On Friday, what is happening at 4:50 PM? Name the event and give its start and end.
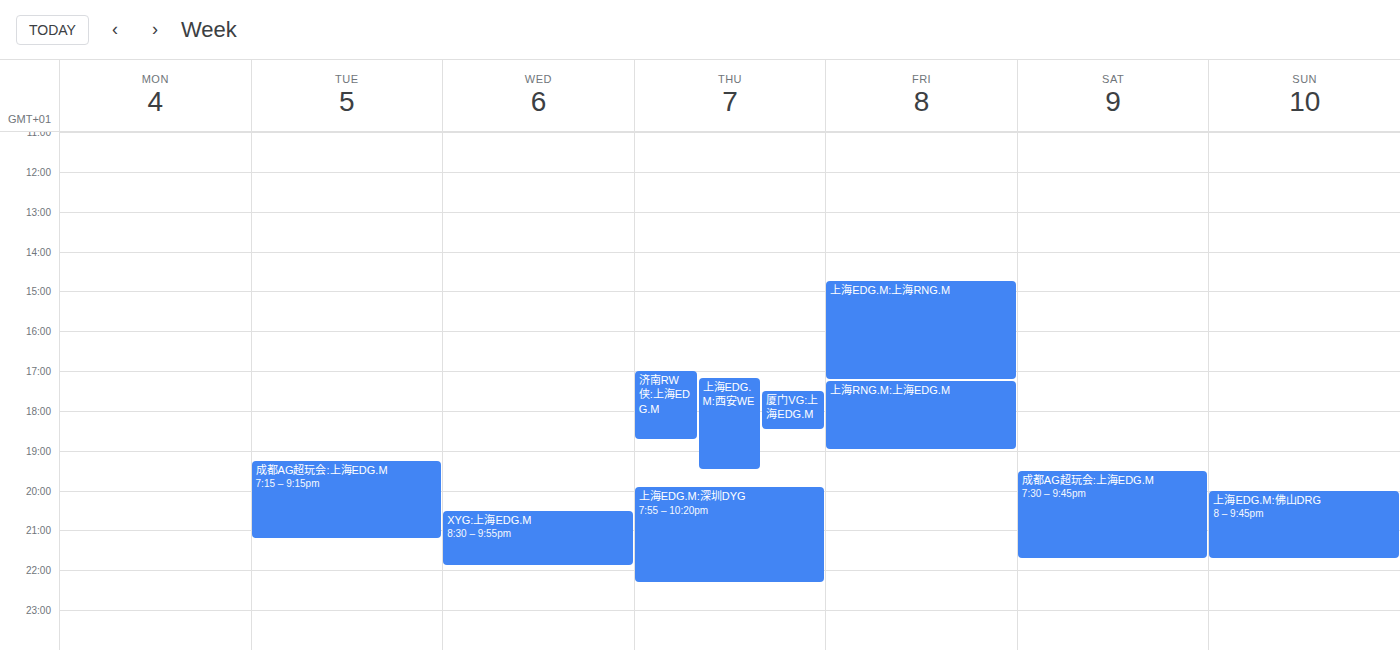
"上海EDG.M:上海RNG.M", 2:45 PM to 5:15 PM